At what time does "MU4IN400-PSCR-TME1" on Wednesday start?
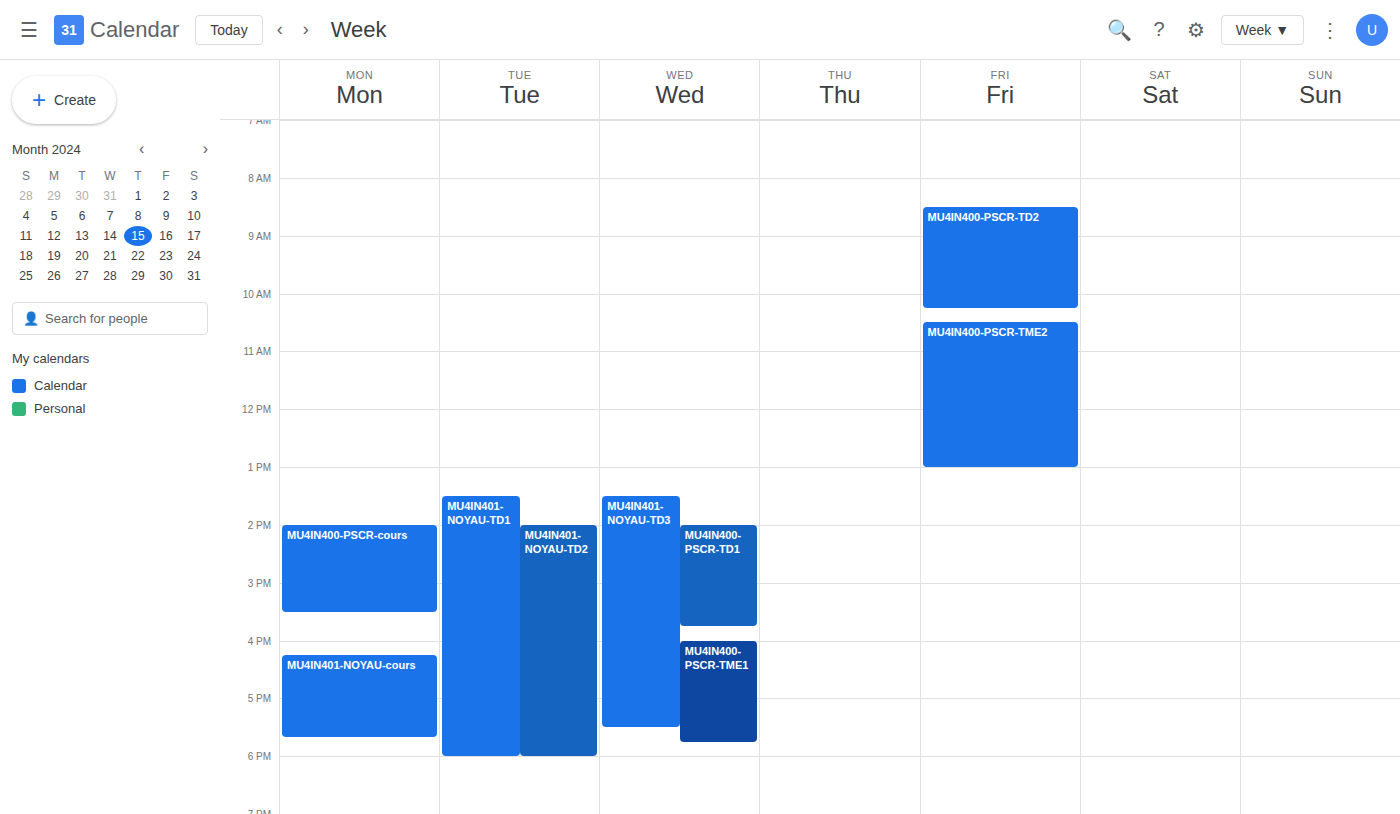
4:00 PM